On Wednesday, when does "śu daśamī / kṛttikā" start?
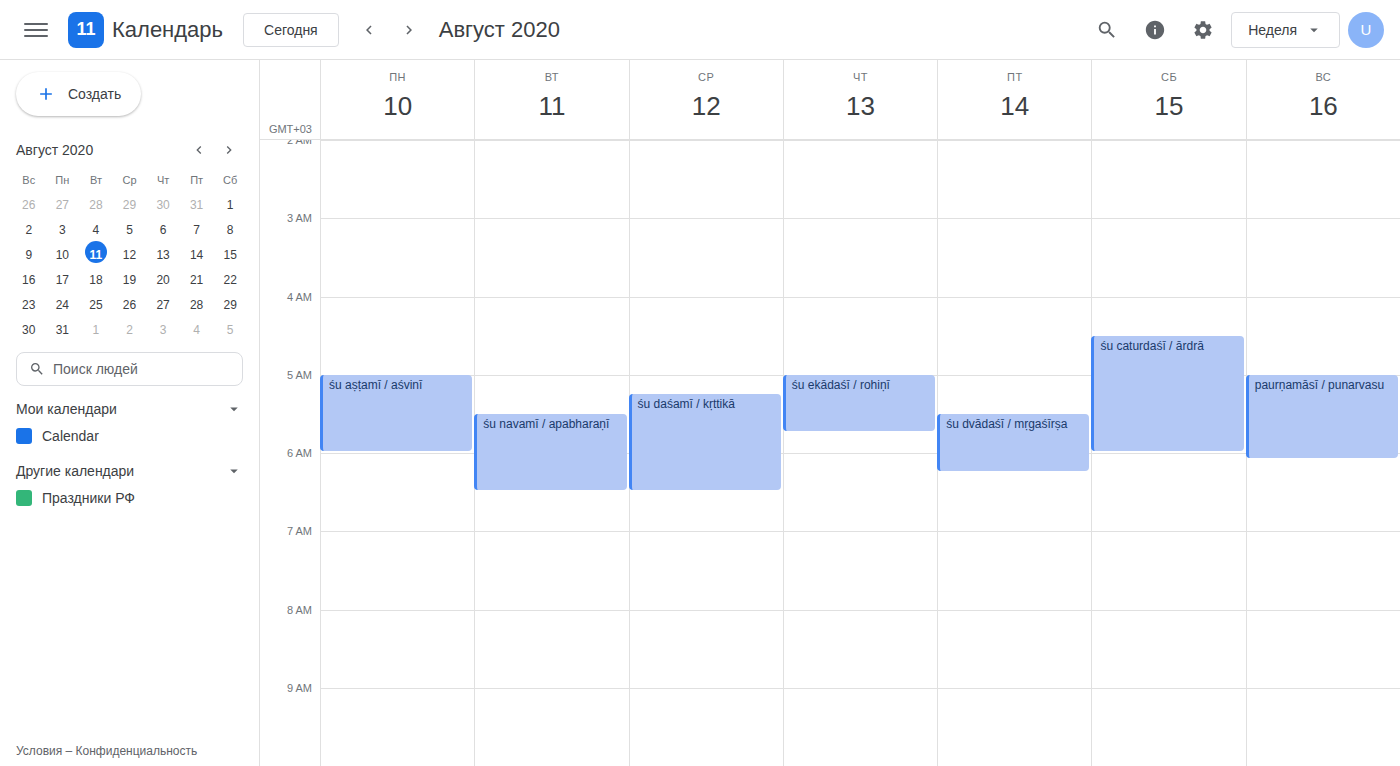
5:15 AM